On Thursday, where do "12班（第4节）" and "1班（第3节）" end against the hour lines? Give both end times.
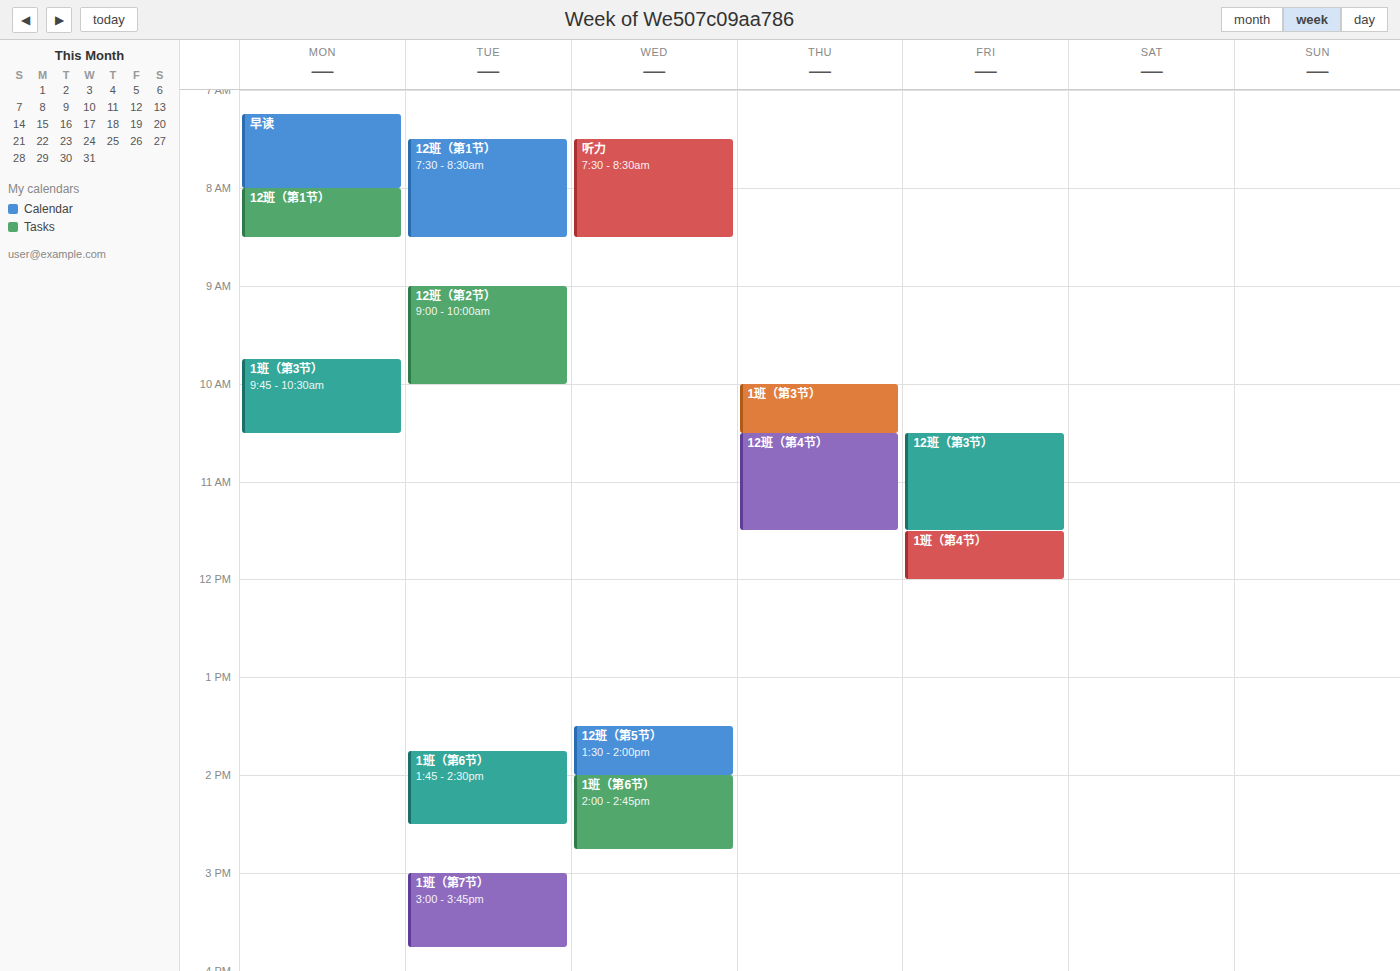
"12班（第4节）": 11:30 AM, halfway between the 11 AM and 12 PM lines. "1班（第3节）": 10:30 AM, halfway between the 10 AM and 11 AM lines.